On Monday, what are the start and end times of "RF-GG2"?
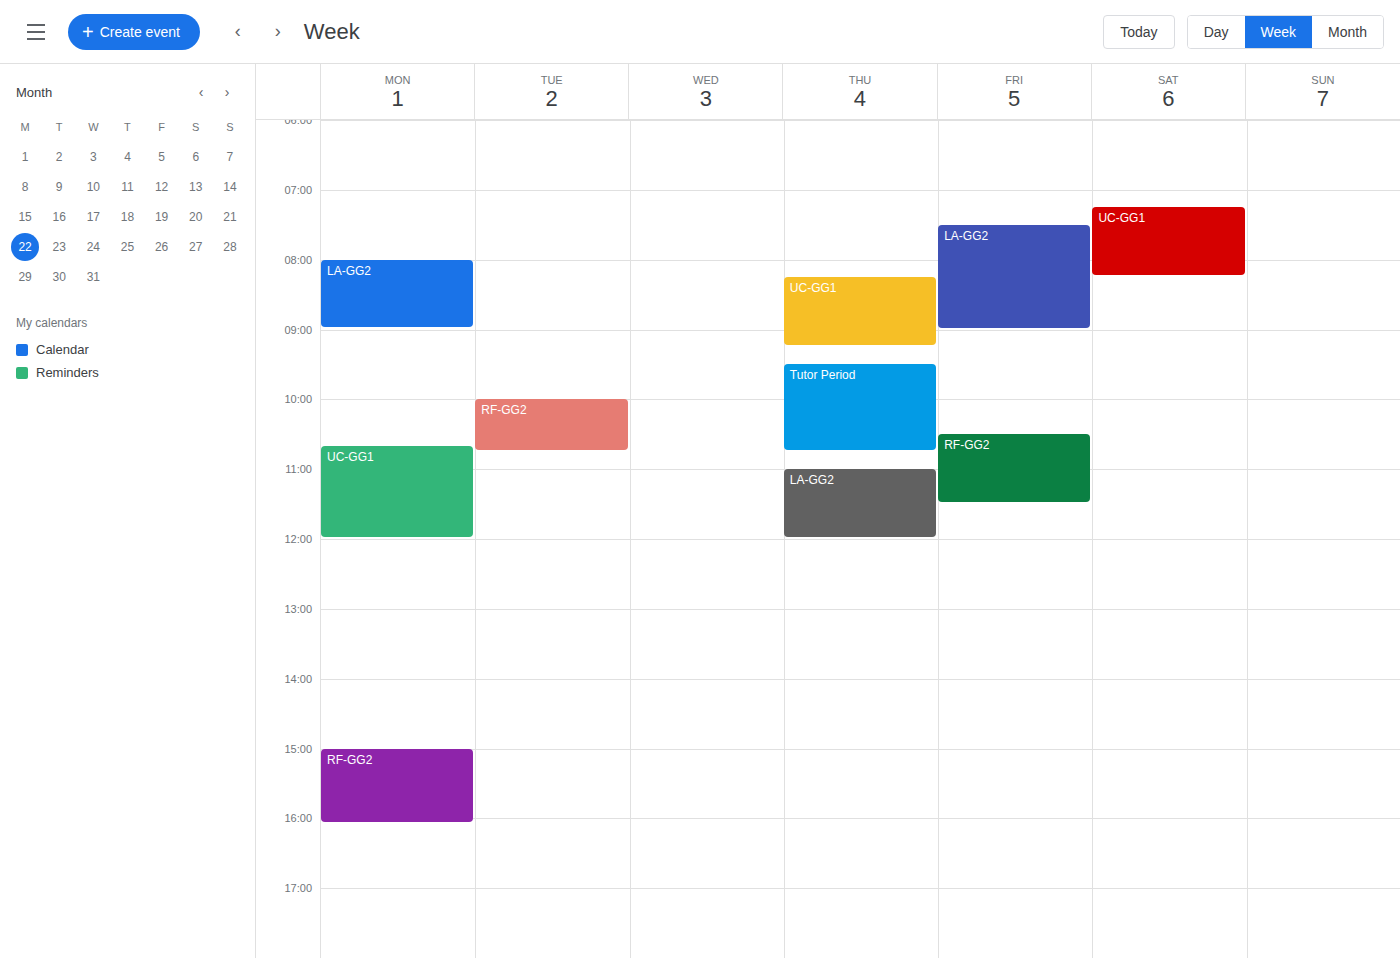
3:00 PM to 4:05 PM